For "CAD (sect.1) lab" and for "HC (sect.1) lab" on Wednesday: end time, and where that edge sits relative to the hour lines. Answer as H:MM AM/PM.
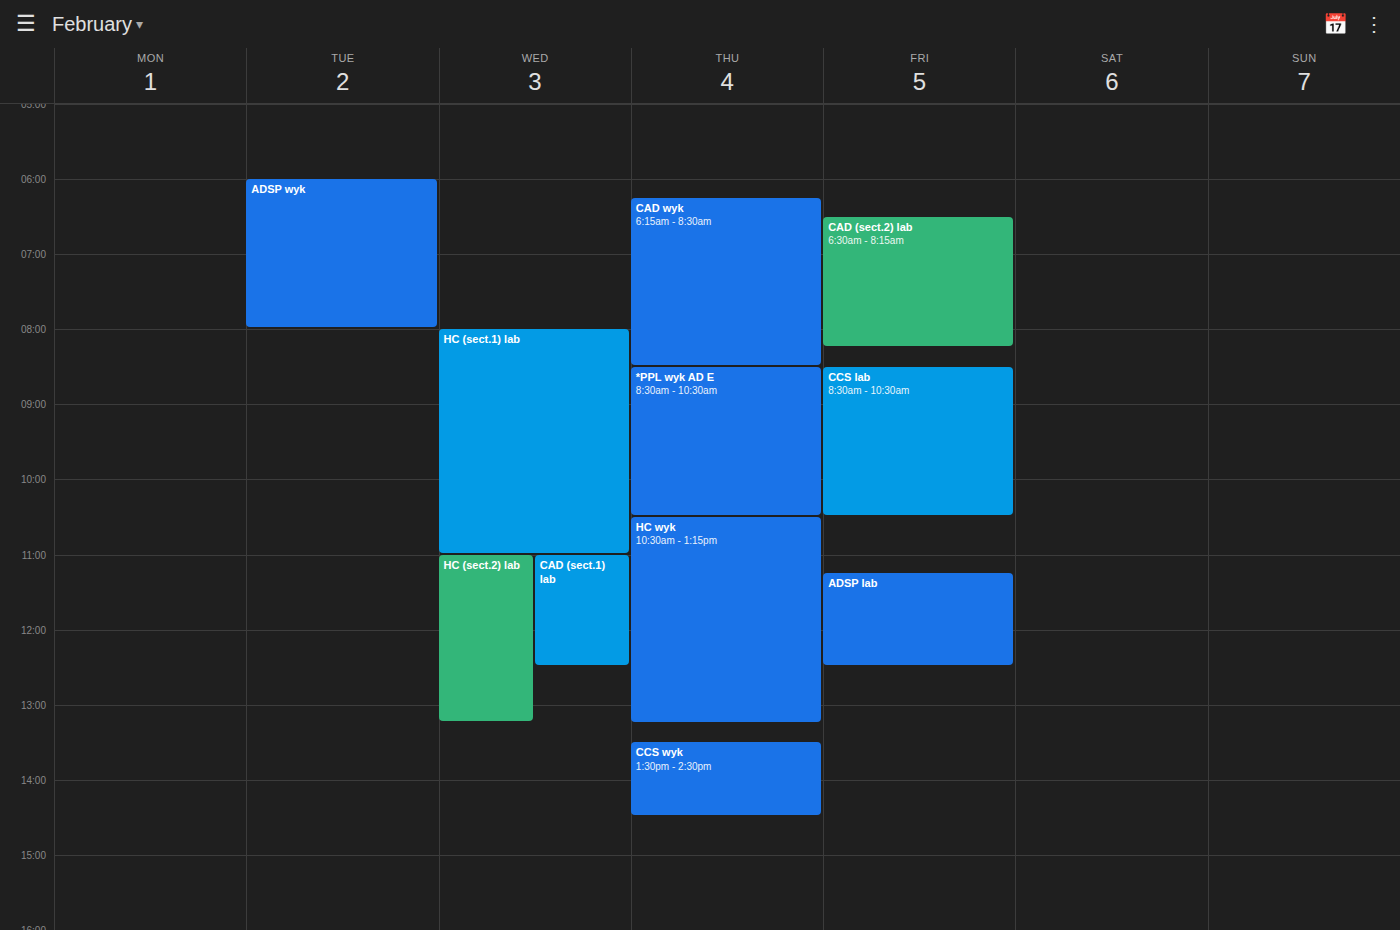
"CAD (sect.1) lab": 12:30 PM, halfway between the 12 PM and 1 PM lines. "HC (sect.1) lab": 11:00 AM, exactly on the 11 AM line.